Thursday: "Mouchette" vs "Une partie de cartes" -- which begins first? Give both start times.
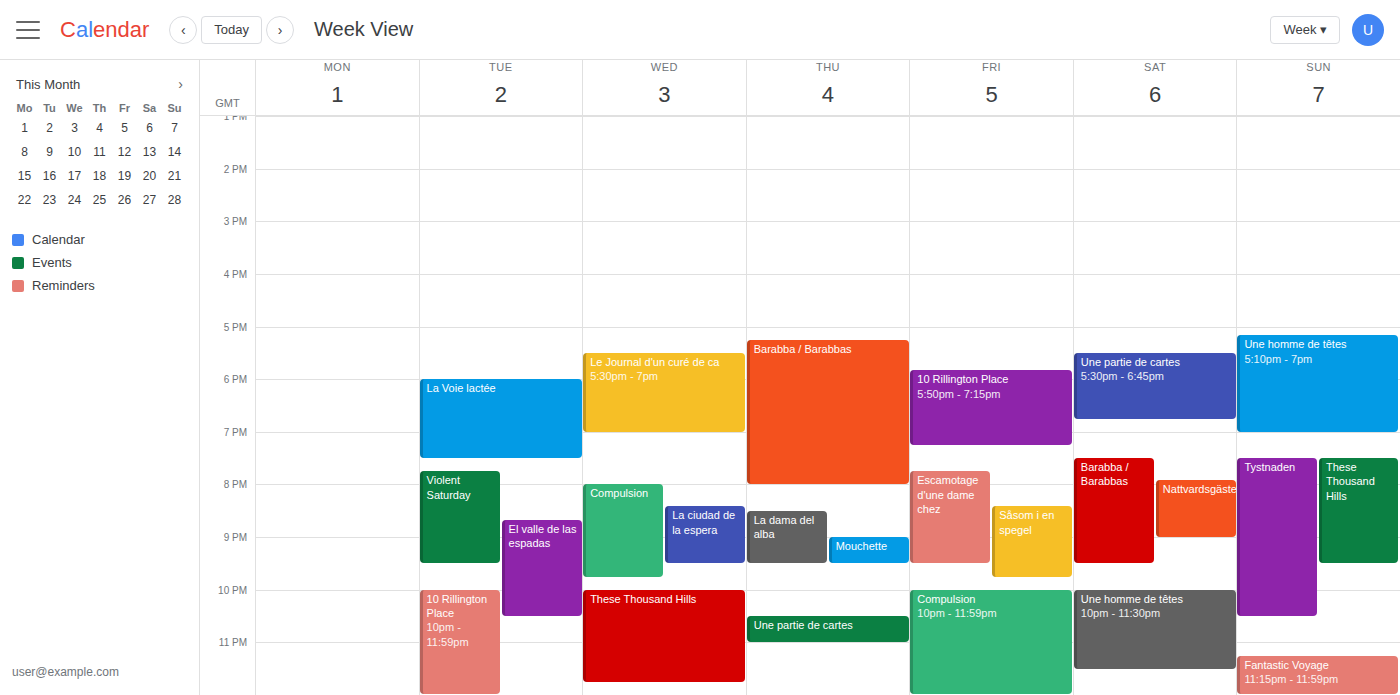
"Mouchette" 9:00 PM; "Une partie de cartes" 10:30 PM.